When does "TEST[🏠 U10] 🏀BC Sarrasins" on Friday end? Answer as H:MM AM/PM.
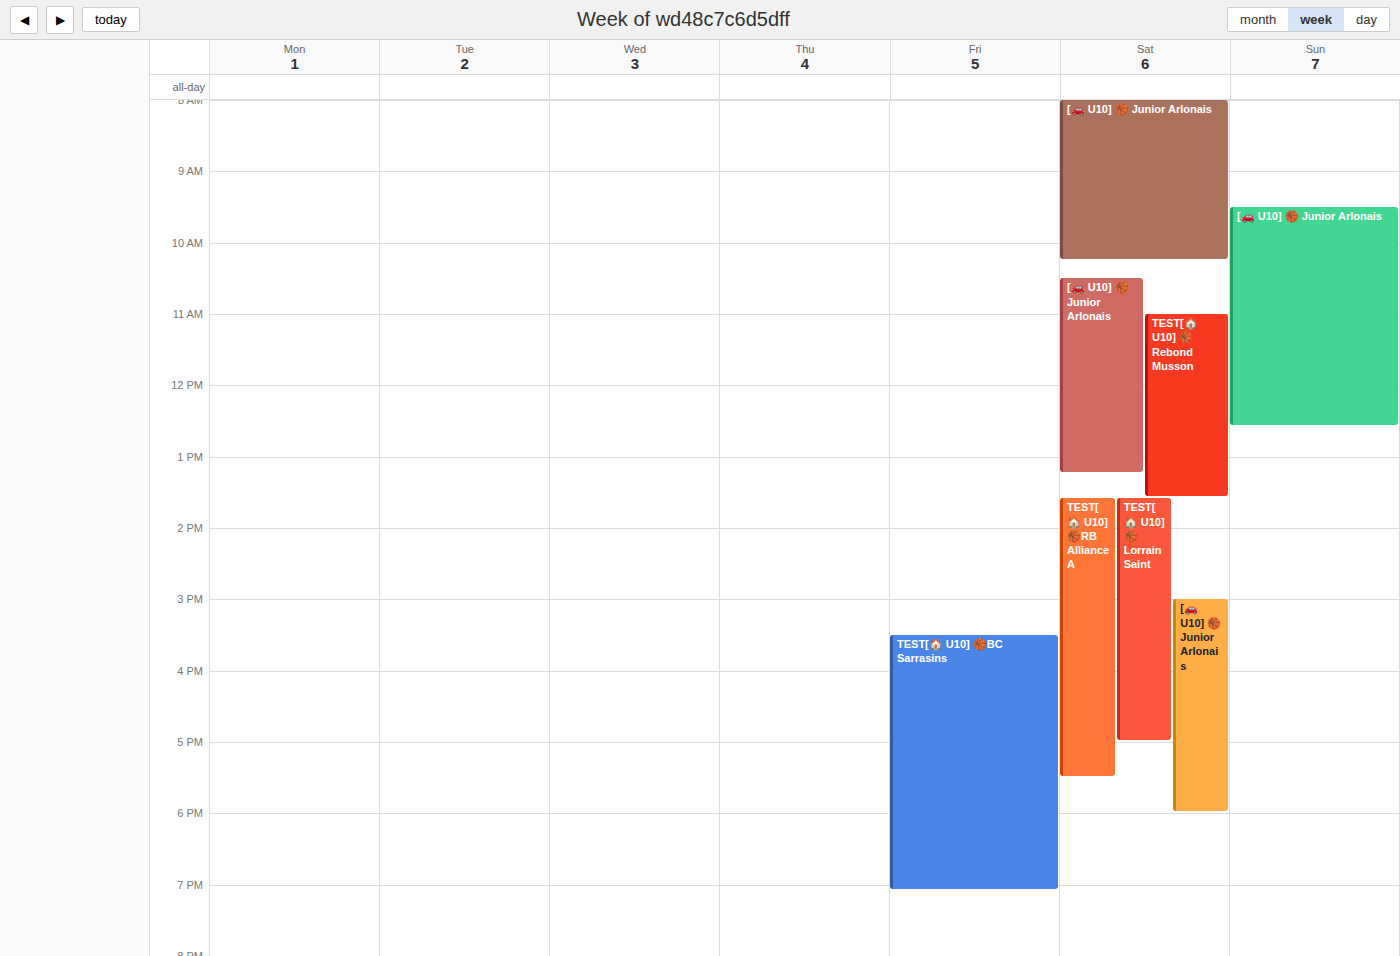
7:05 PM